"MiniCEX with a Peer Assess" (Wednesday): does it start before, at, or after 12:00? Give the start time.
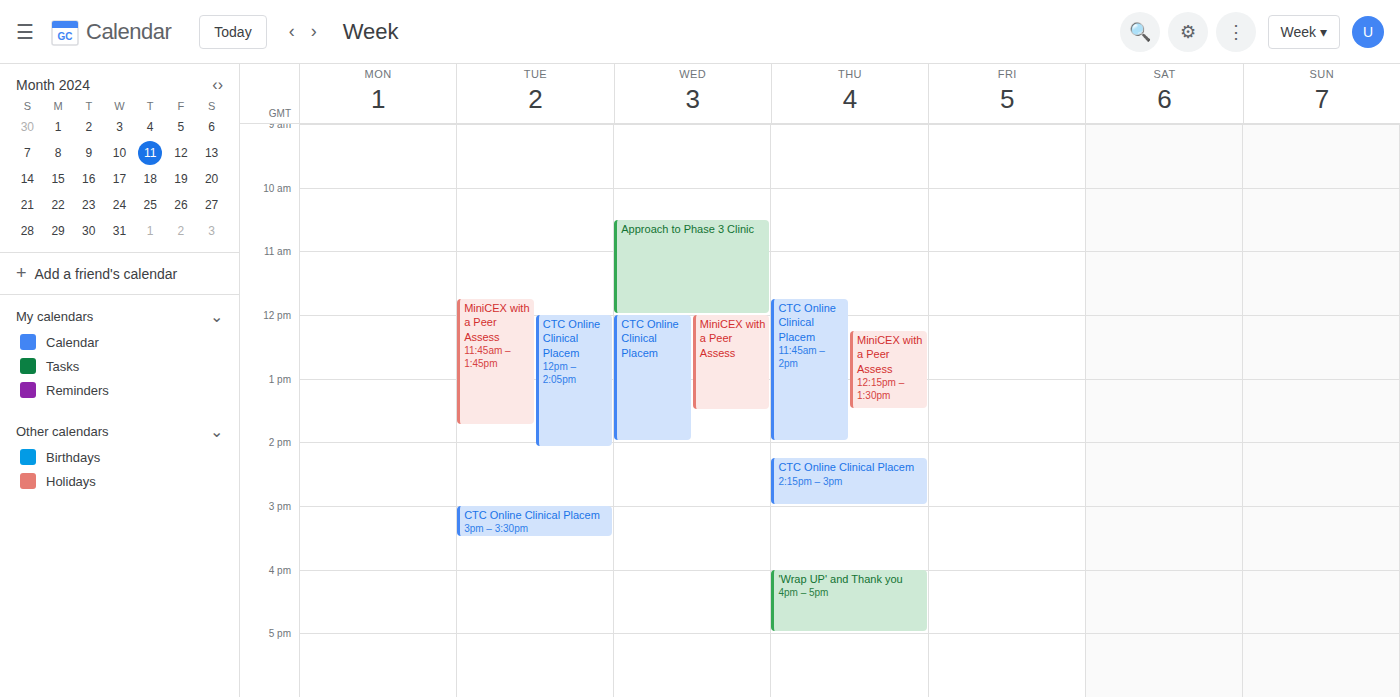
12:00 -- exactly at 12:00, on the 12:00 line.